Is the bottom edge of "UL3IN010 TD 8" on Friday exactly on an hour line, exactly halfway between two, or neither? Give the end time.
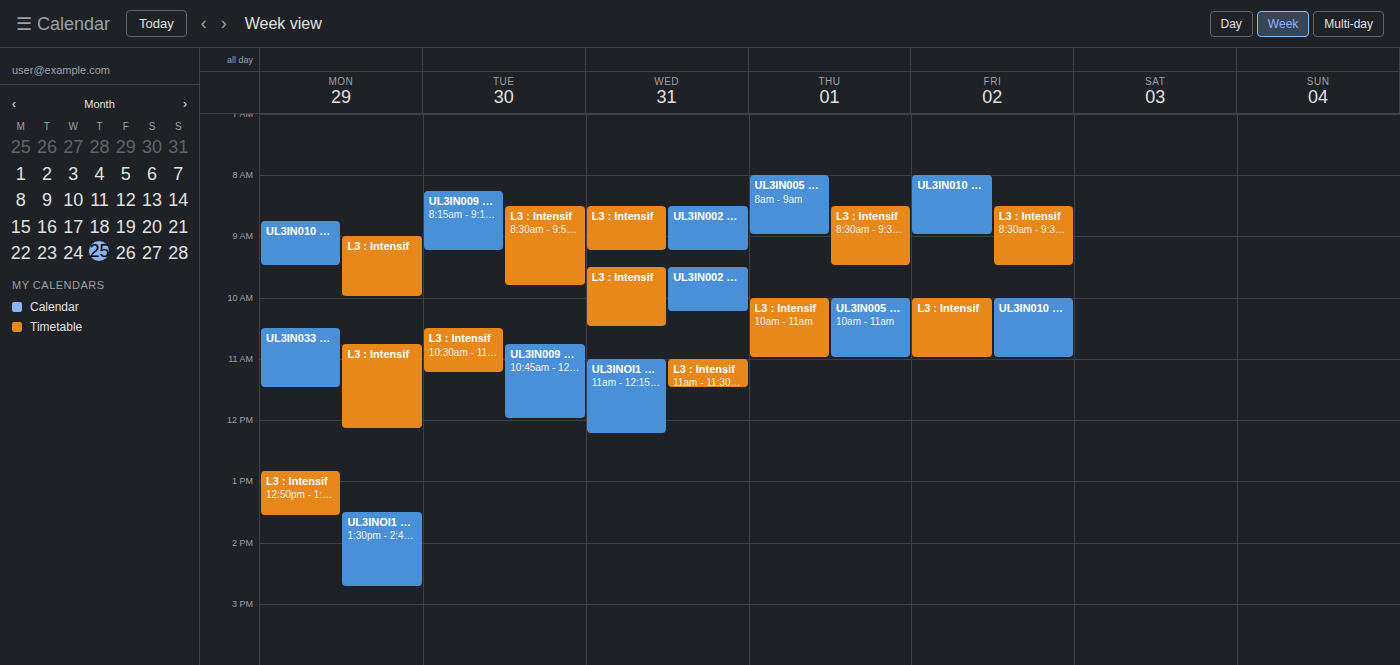
9:00 AM -- exactly on the 9 AM line.